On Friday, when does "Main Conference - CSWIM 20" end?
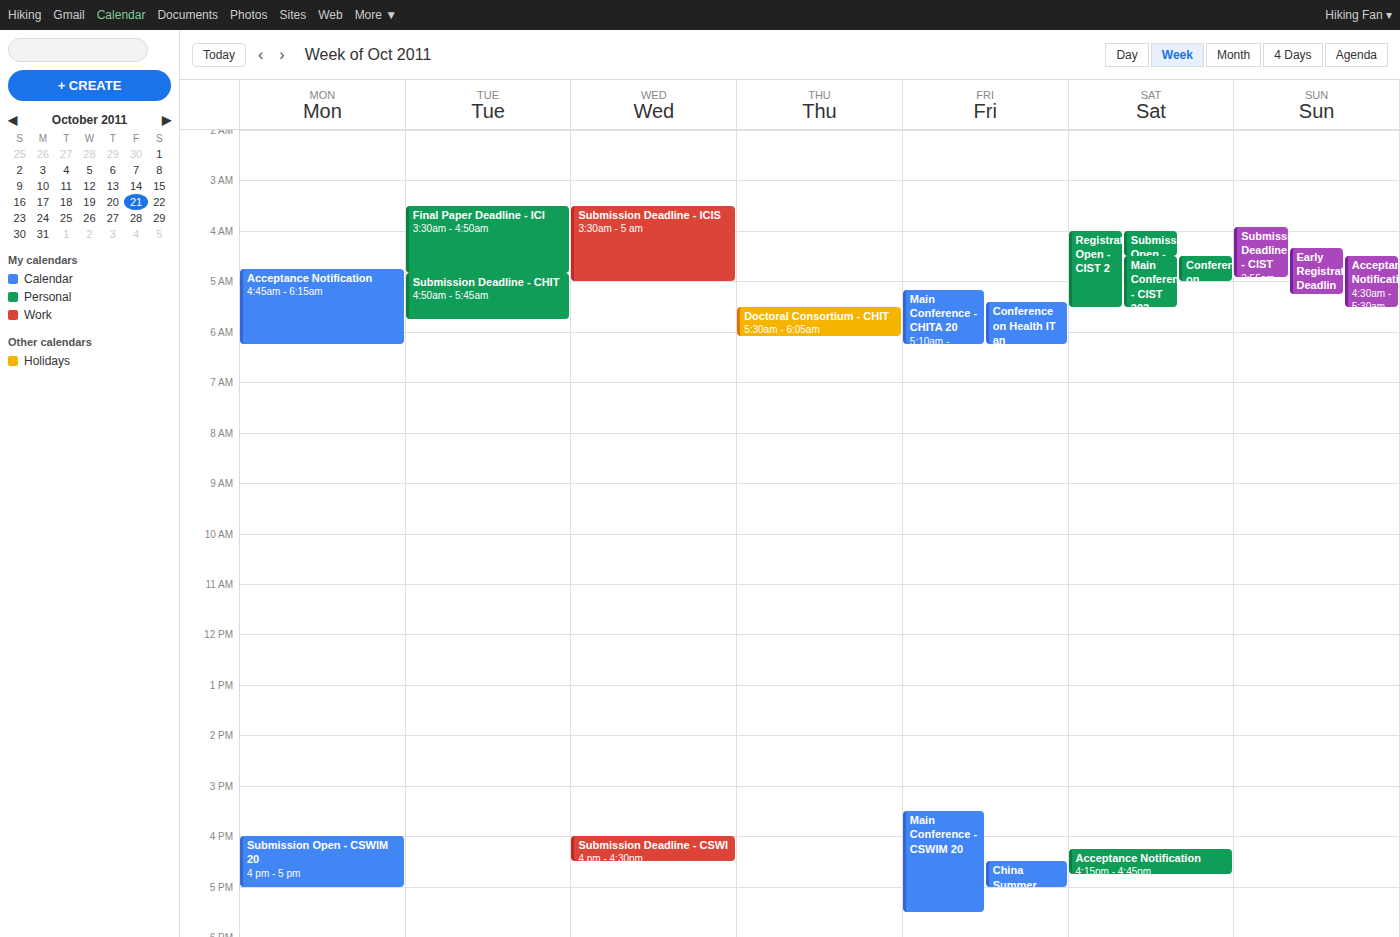
17:30